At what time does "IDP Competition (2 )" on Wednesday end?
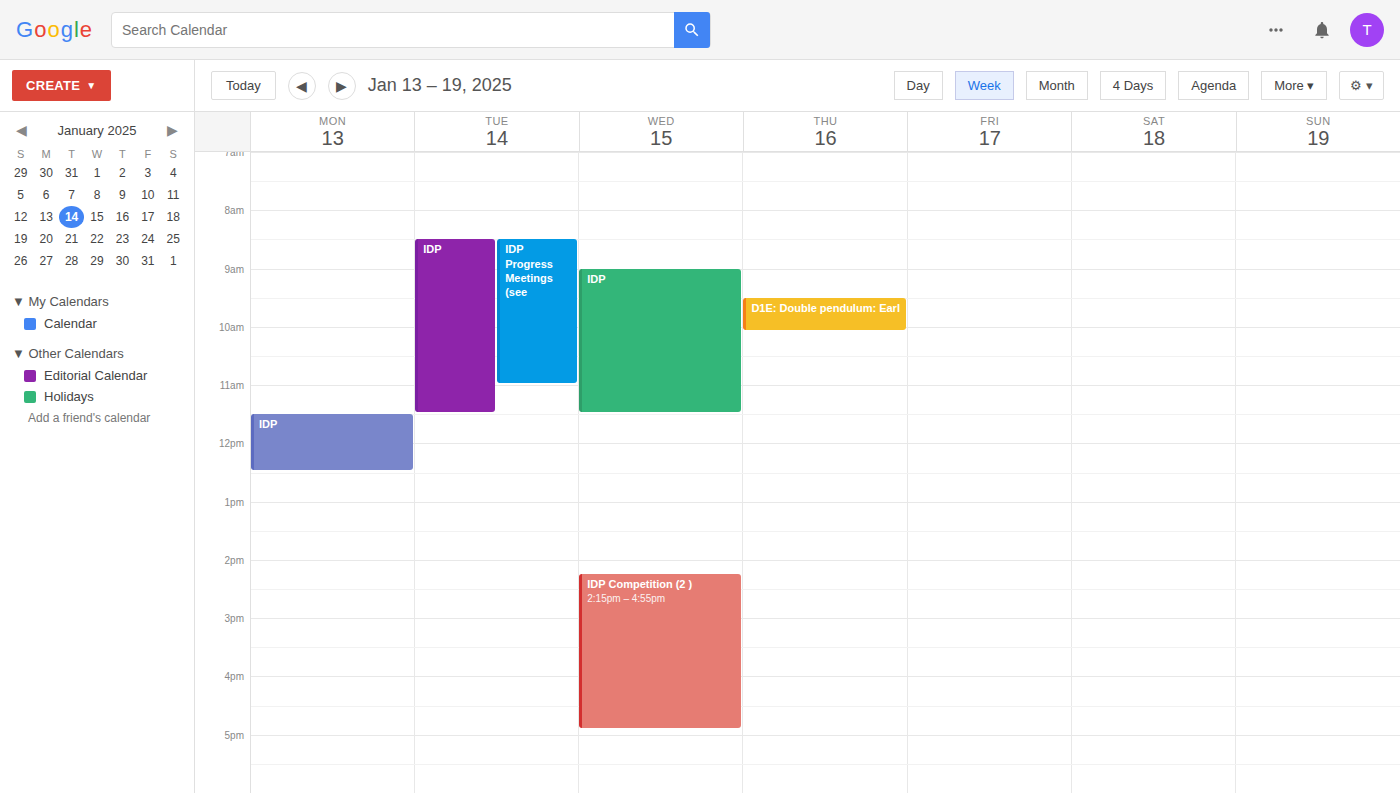
4:55 PM